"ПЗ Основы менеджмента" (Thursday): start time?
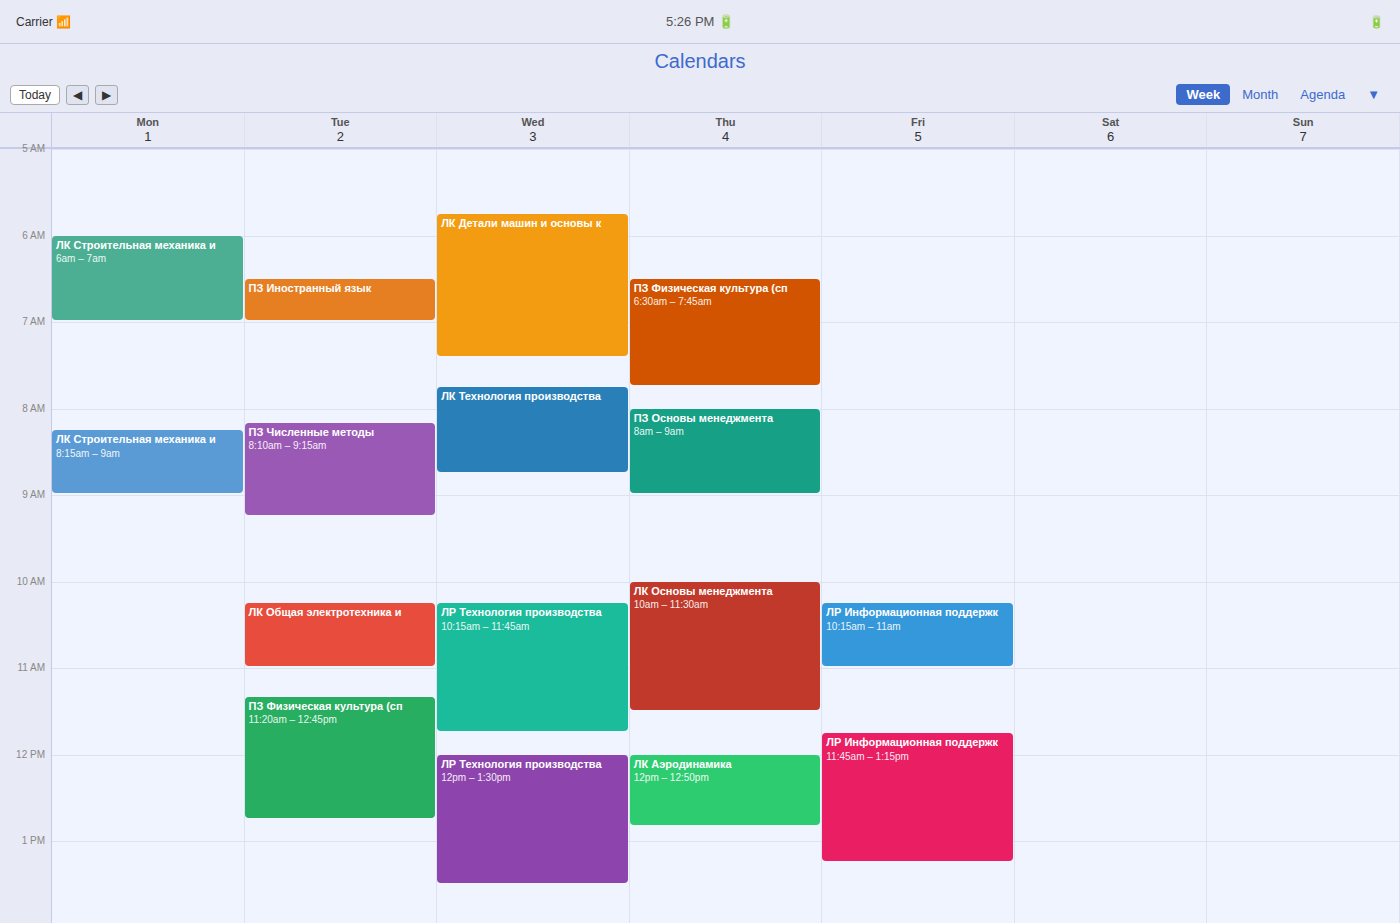
8:00 AM